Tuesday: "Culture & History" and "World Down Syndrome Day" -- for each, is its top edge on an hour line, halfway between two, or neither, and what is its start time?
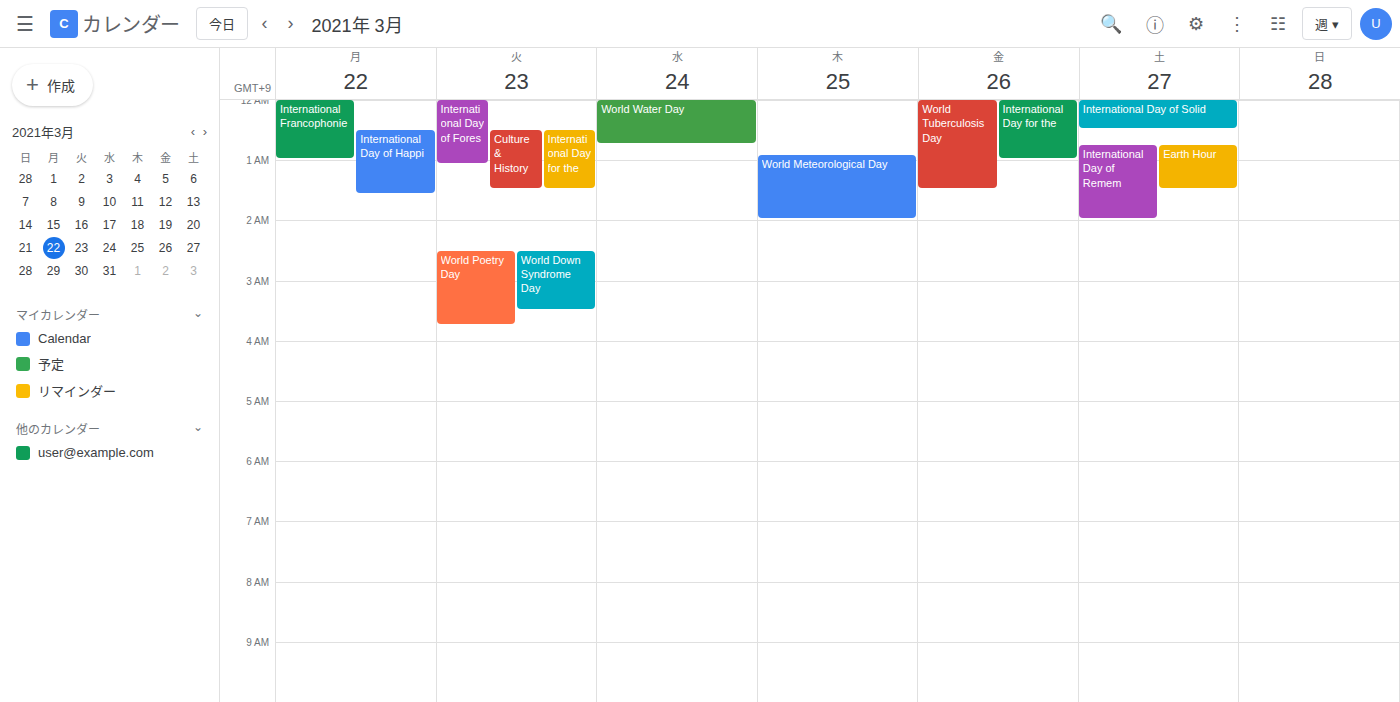
"Culture & History": 12:30 AM, halfway between the 12 AM and 1 AM lines. "World Down Syndrome Day": 2:30 AM, halfway between the 2 AM and 3 AM lines.